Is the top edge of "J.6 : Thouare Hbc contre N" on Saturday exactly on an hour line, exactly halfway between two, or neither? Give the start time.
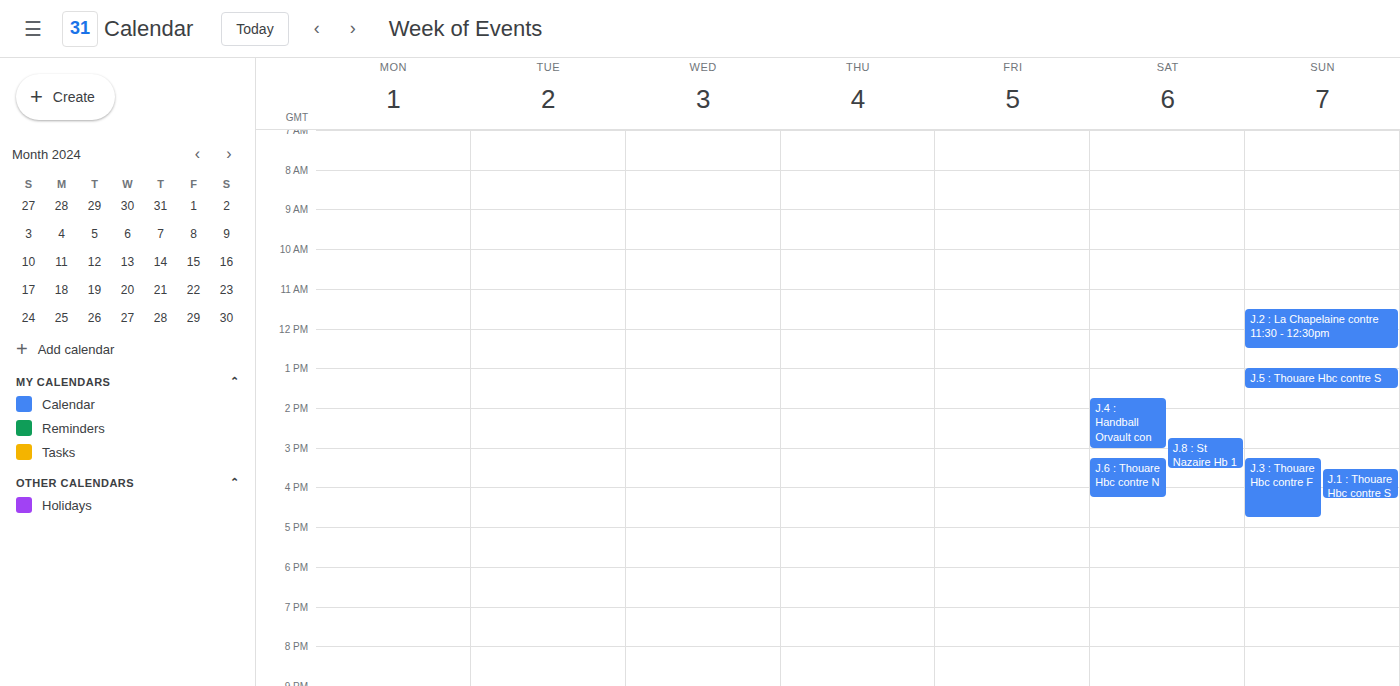
3:15 PM -- neither: a quarter of the way from the 3 PM line to the 4 PM line.